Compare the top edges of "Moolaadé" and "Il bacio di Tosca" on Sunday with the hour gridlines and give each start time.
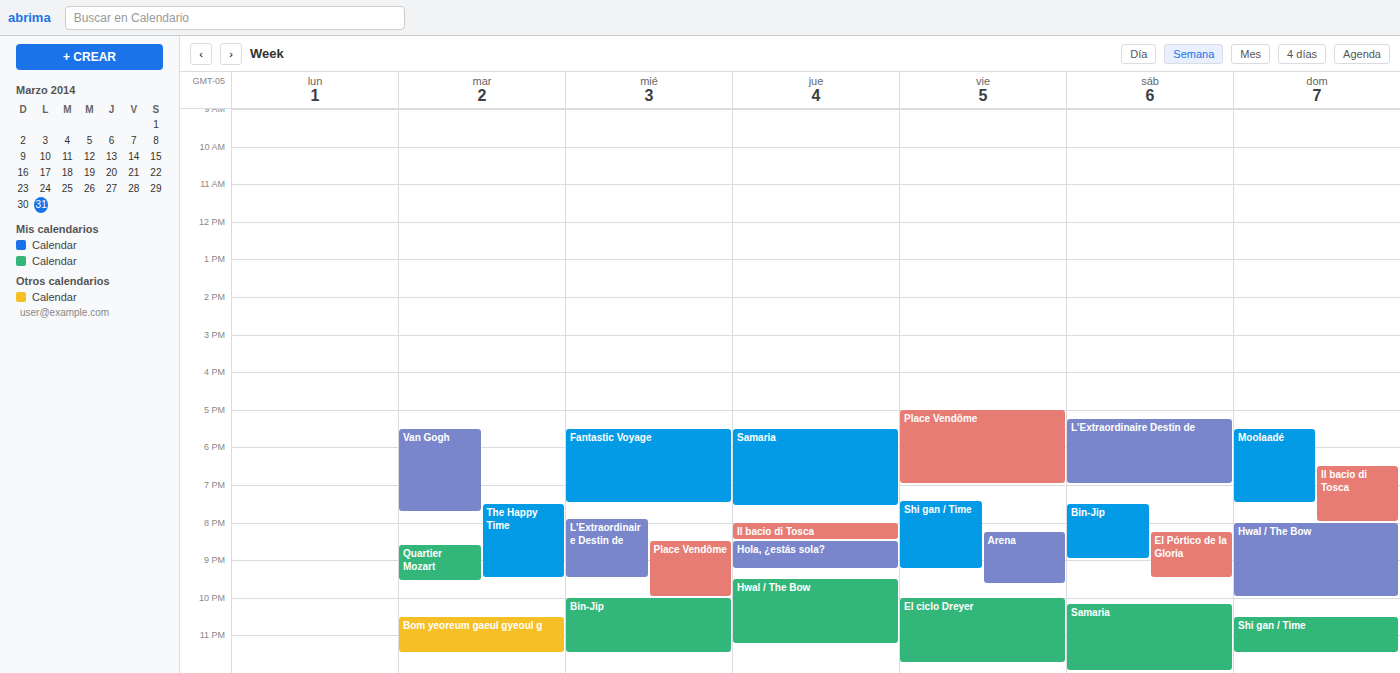
"Moolaadé": 17:30, halfway between the 17:00 and 18:00 lines. "Il bacio di Tosca": 18:30, halfway between the 18:00 and 19:00 lines.